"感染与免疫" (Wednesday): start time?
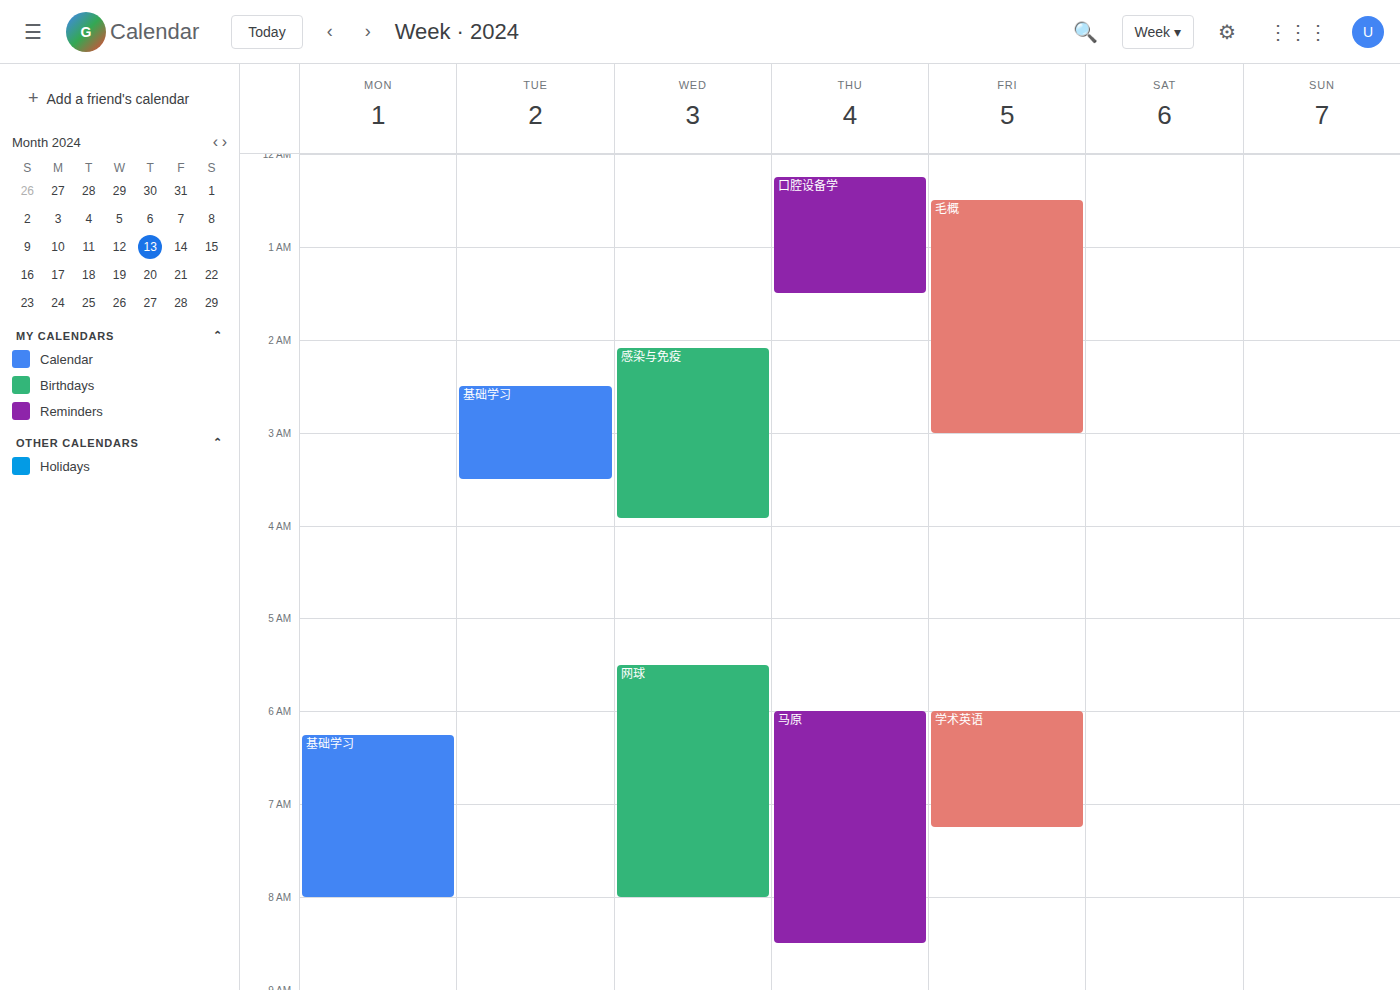
2:05 AM